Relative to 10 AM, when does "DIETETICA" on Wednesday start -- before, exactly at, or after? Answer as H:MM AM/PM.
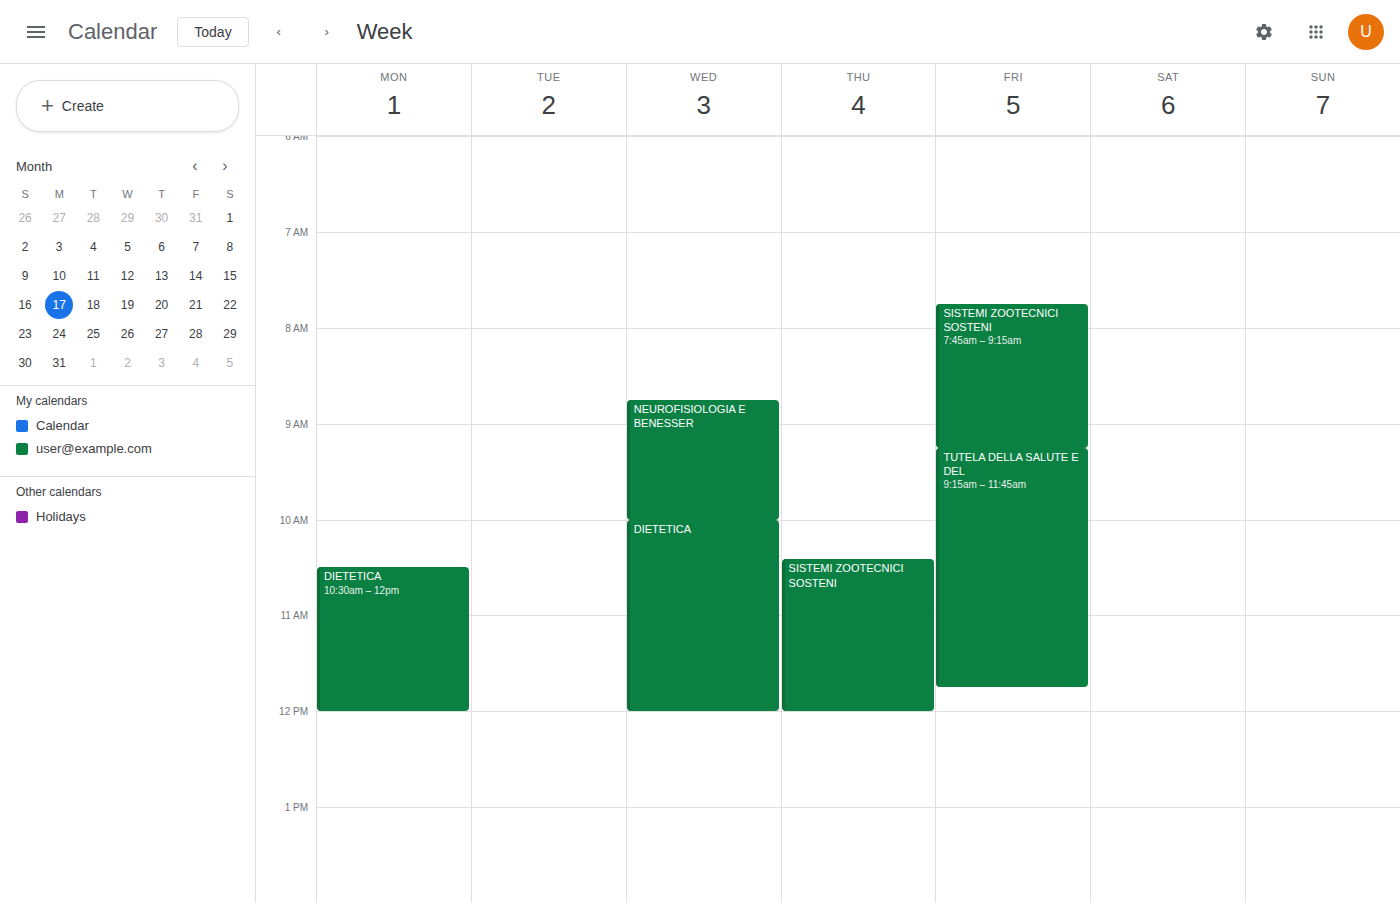
10:00 AM -- exactly at 10 AM, on the 10 AM line.